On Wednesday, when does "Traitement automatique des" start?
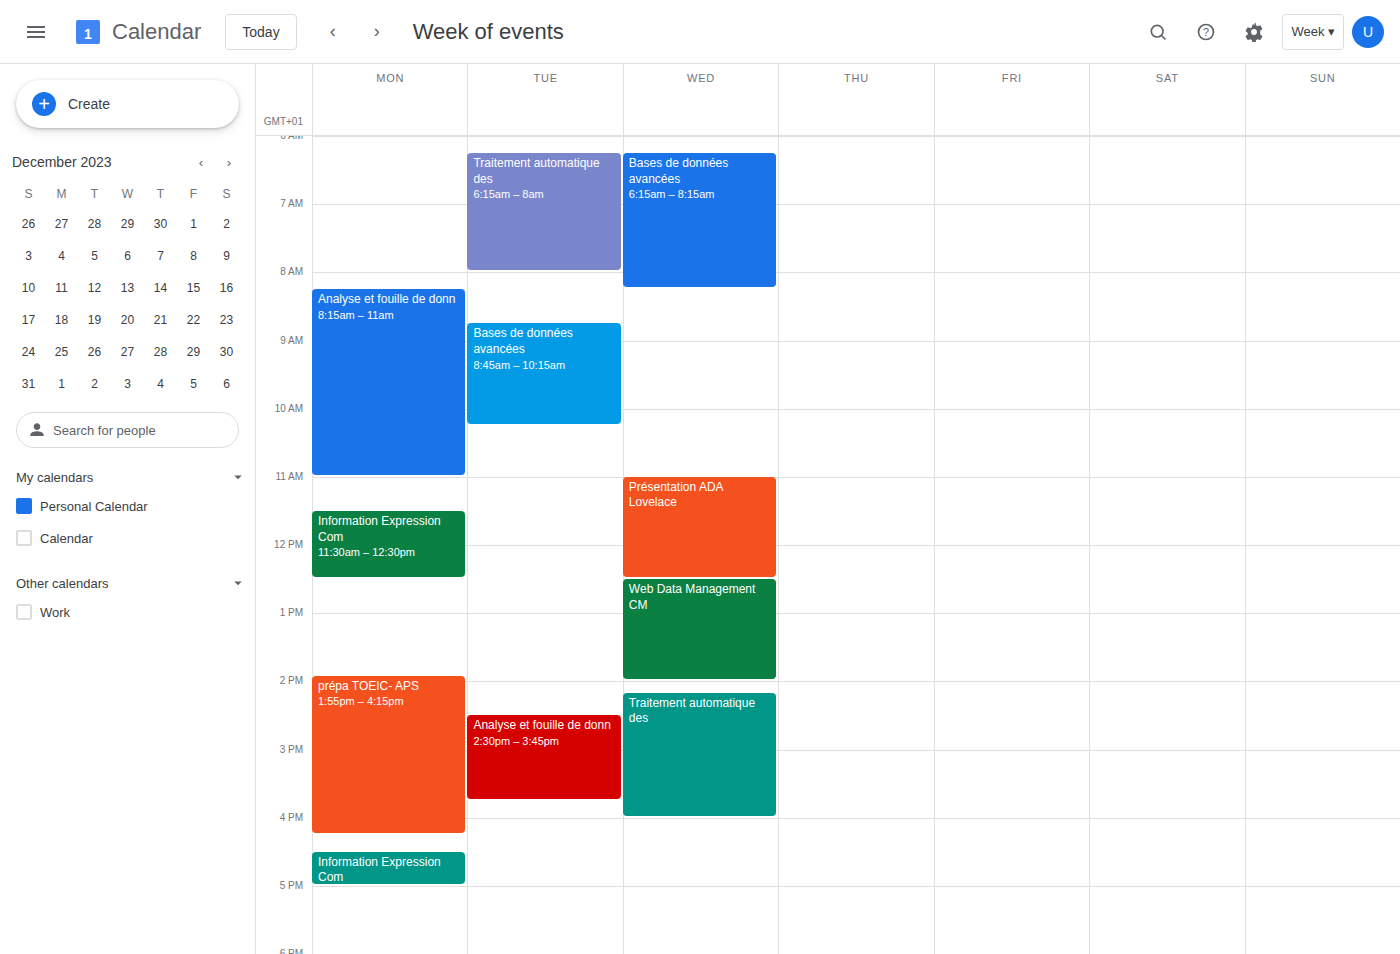
2:10 PM